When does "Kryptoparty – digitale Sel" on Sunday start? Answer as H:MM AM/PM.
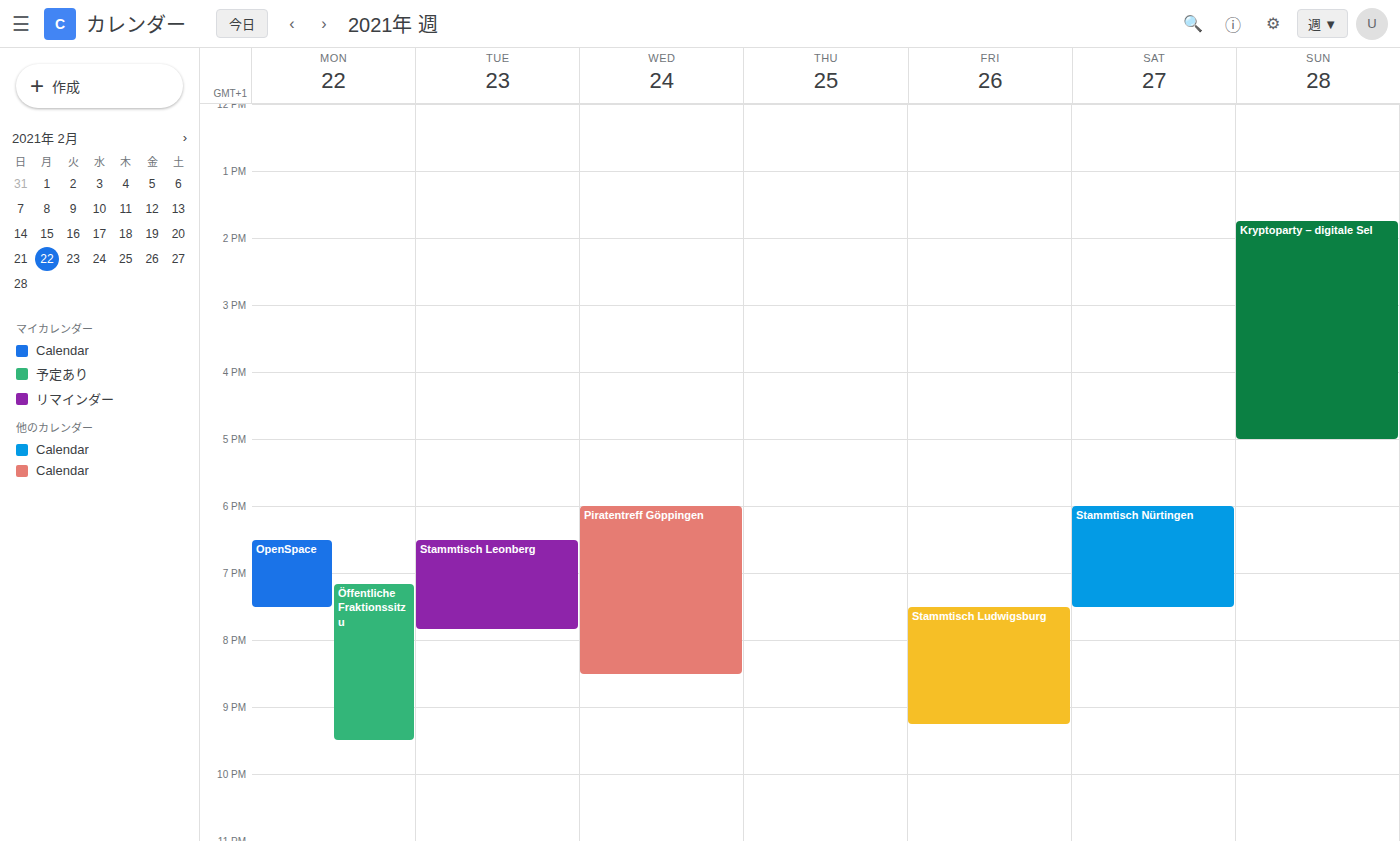
1:45 PM